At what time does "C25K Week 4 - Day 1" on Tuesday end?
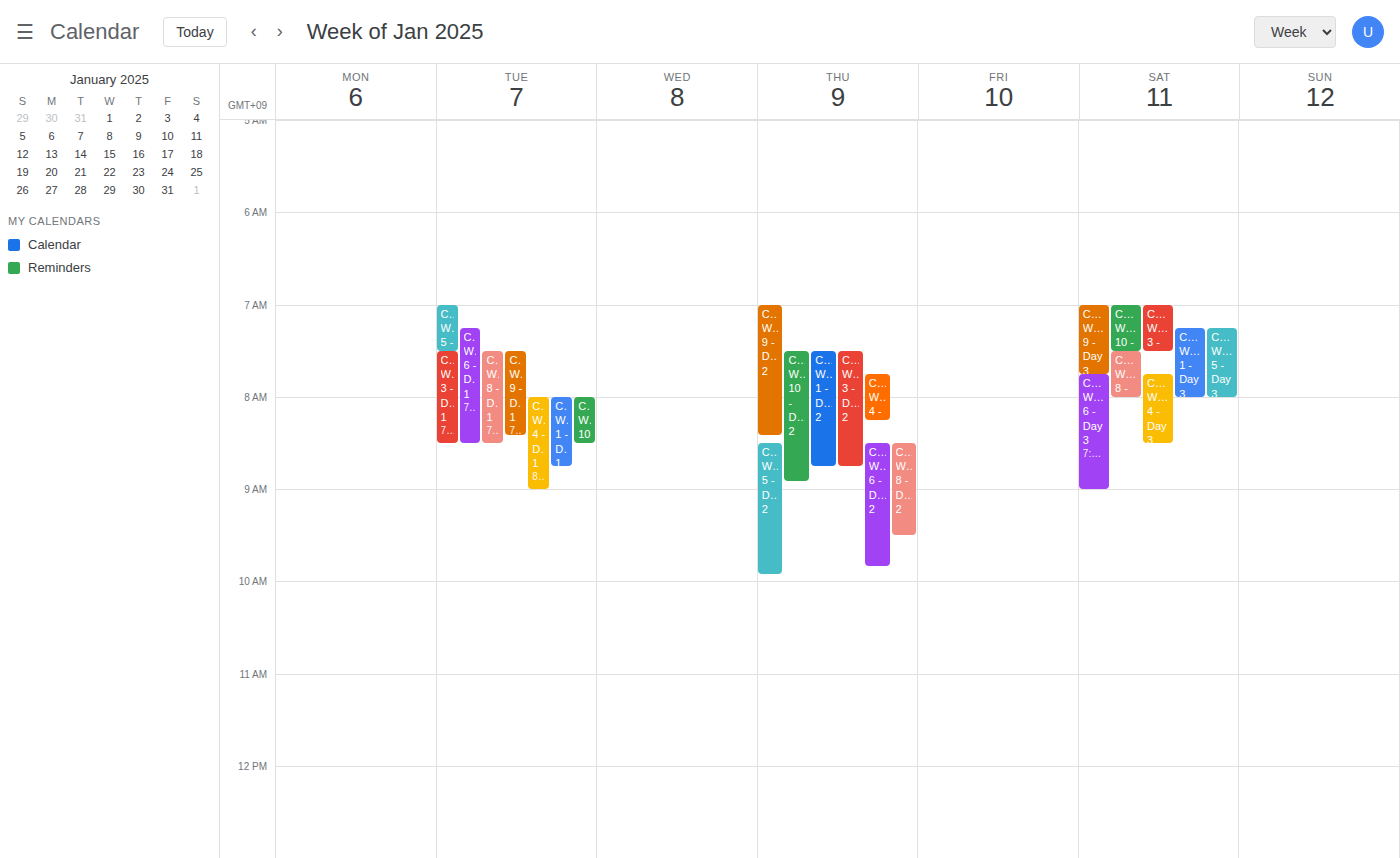
9:00 AM